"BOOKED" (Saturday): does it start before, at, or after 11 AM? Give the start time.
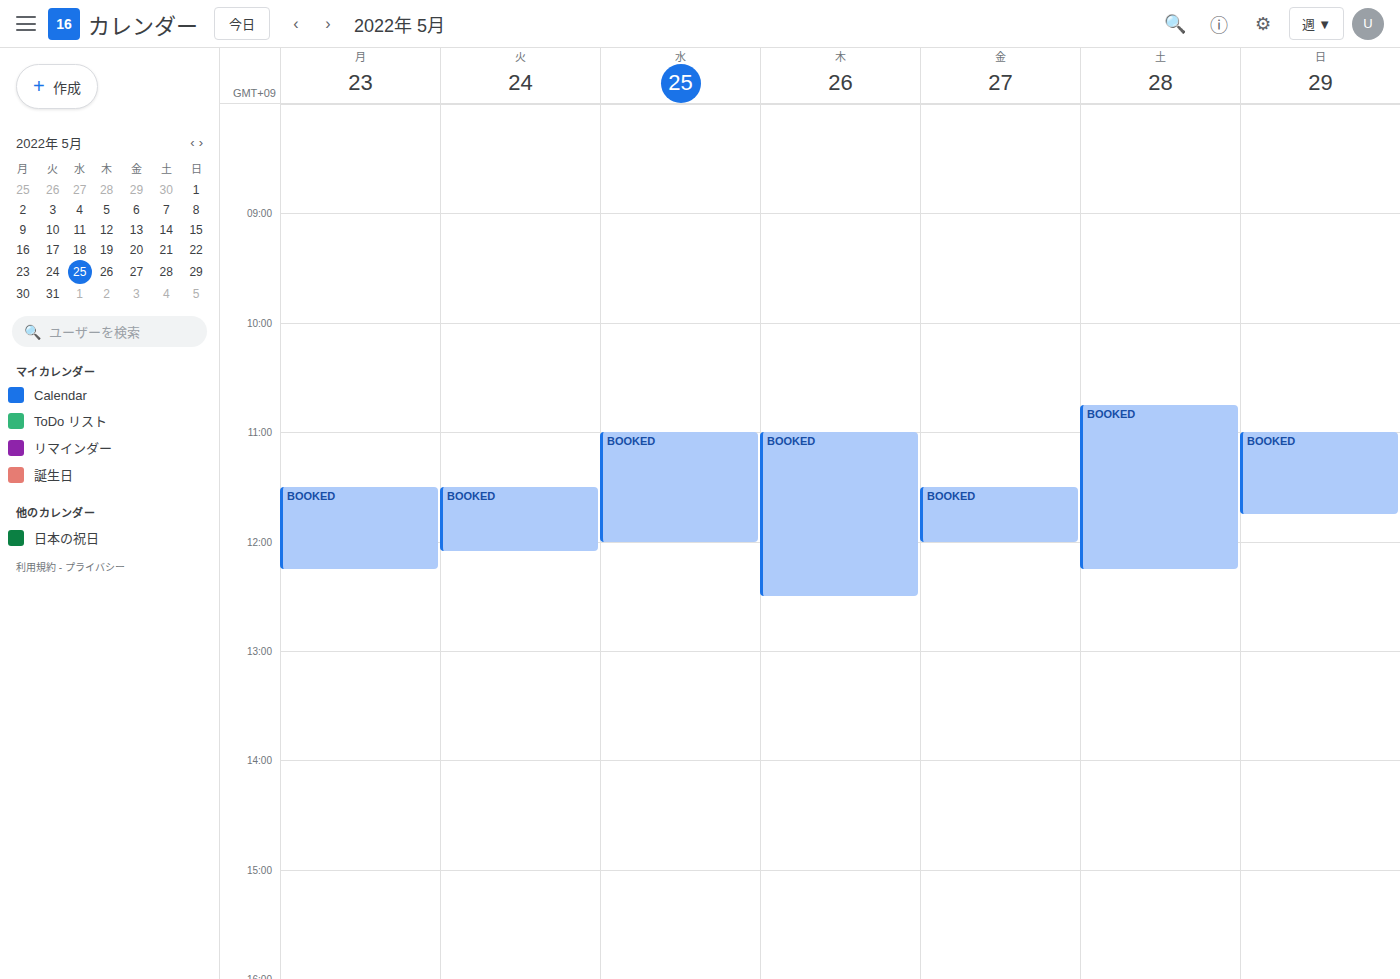
10:45 AM -- before 11 AM, 15 minutes above the 11 AM line.